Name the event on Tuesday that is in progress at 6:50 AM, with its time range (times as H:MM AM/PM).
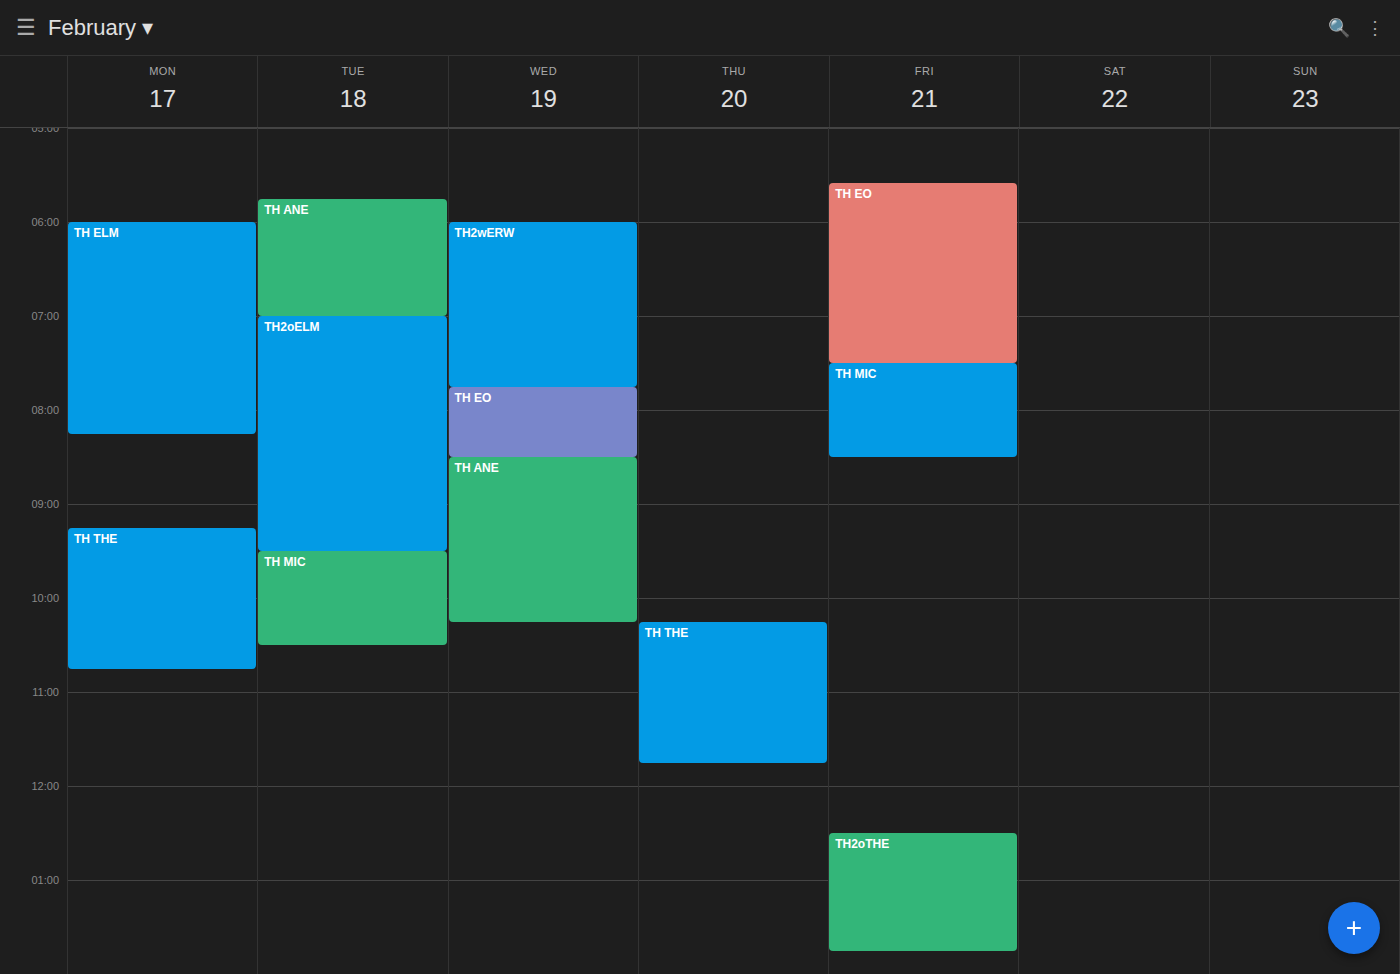
"TH ANE", 5:45 AM to 7:00 AM